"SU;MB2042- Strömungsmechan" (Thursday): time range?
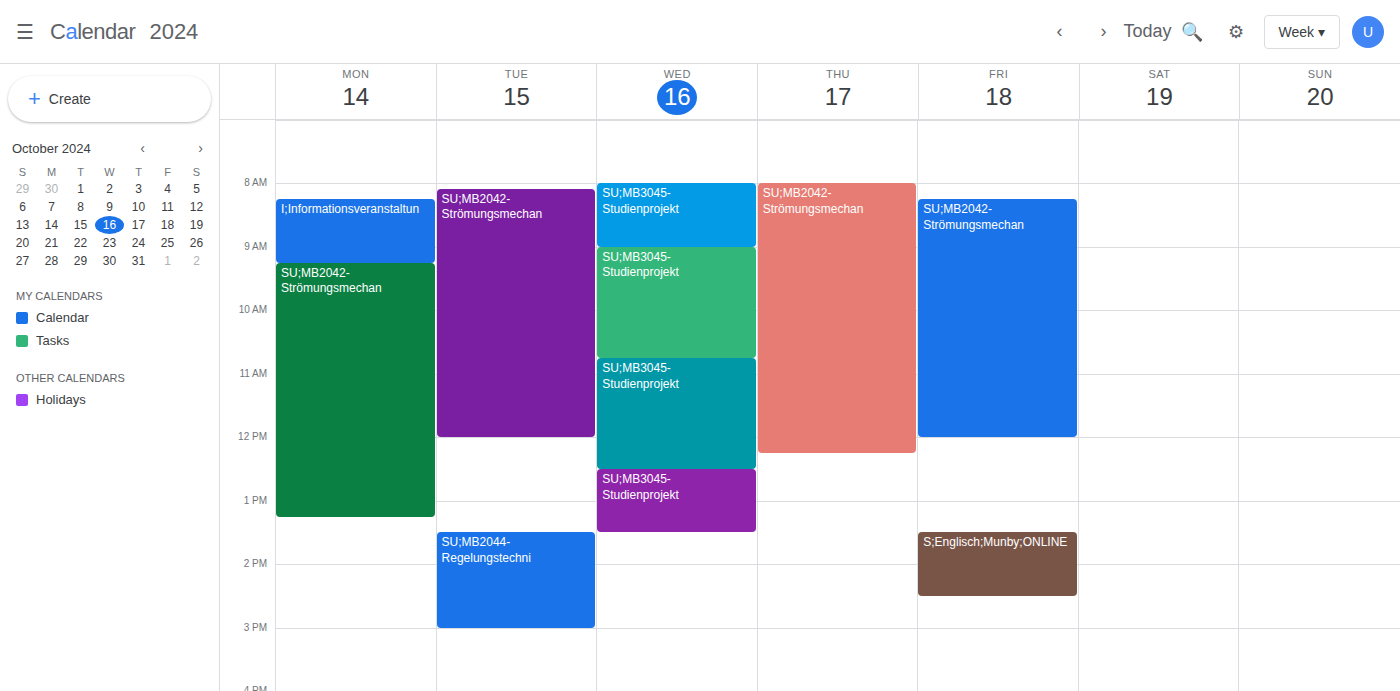
08:00 to 12:15